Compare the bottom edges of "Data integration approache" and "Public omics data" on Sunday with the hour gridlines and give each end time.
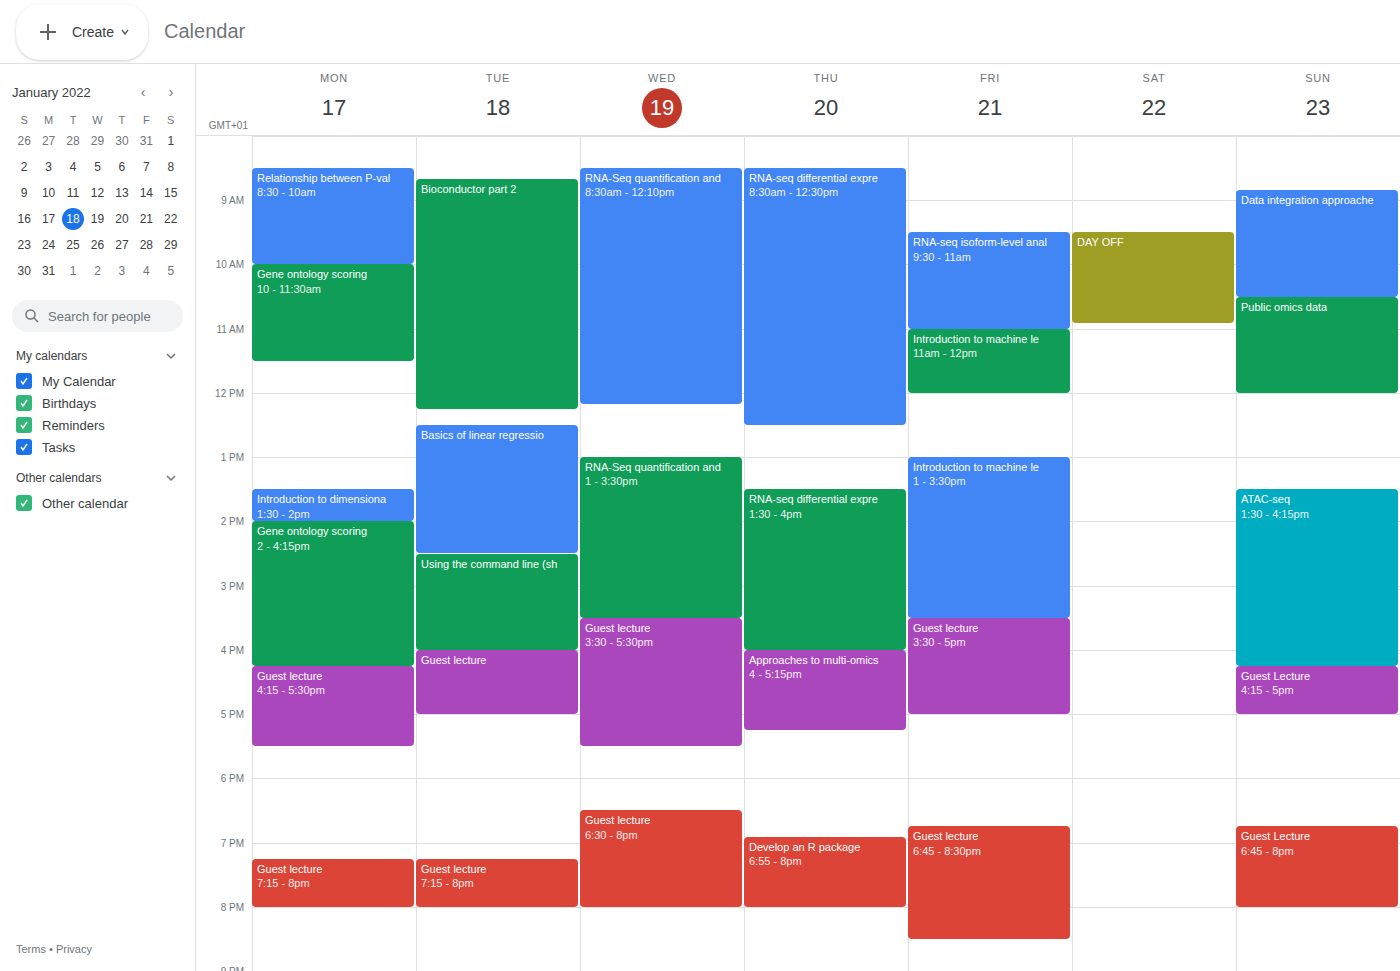
"Data integration approache": 10:30 AM, halfway between the 10 AM and 11 AM lines. "Public omics data": 12:00 PM, exactly on the 12 PM line.